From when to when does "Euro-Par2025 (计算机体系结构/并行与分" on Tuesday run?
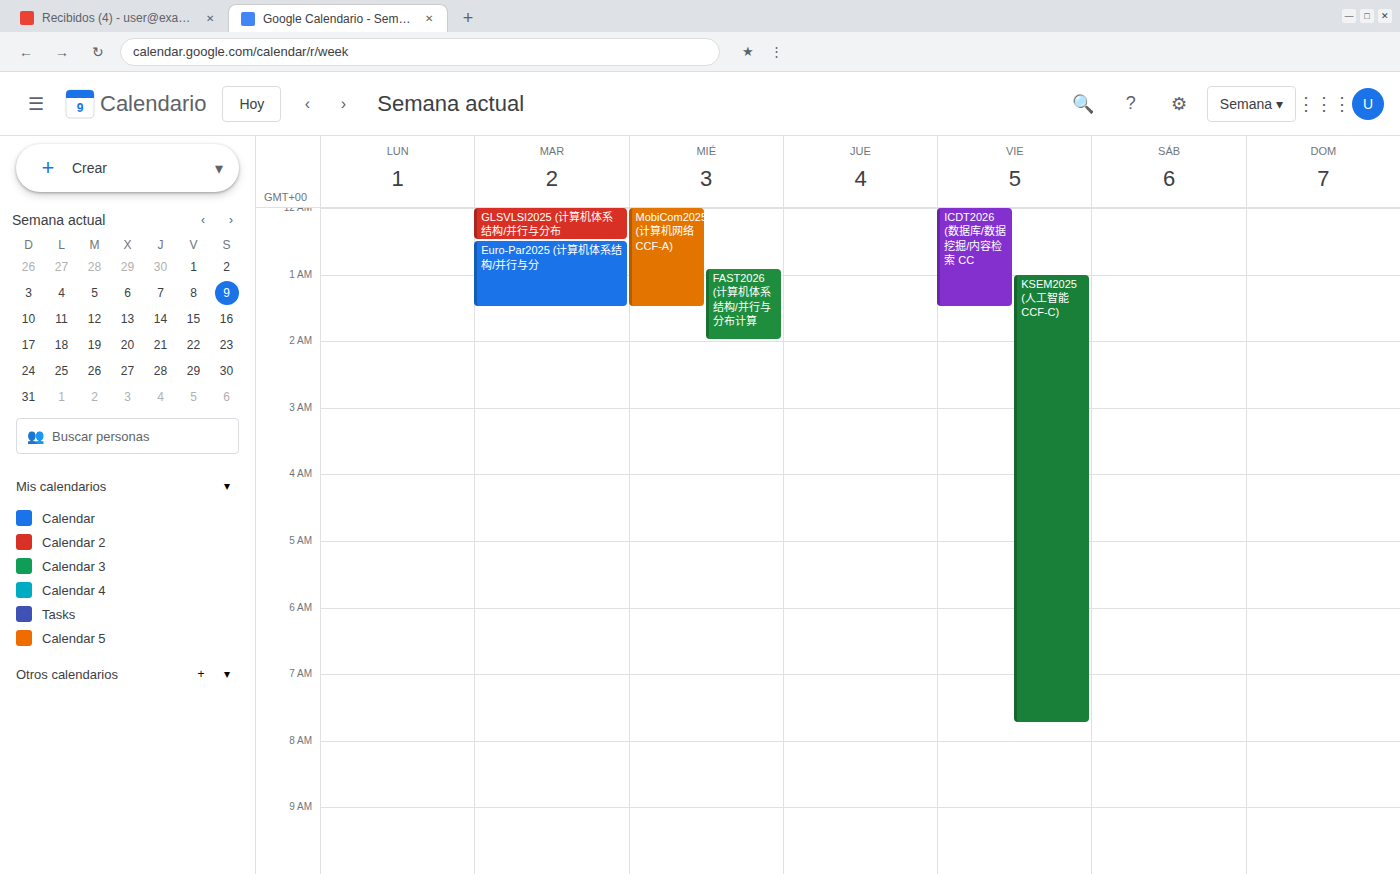
12:30 AM to 1:30 AM